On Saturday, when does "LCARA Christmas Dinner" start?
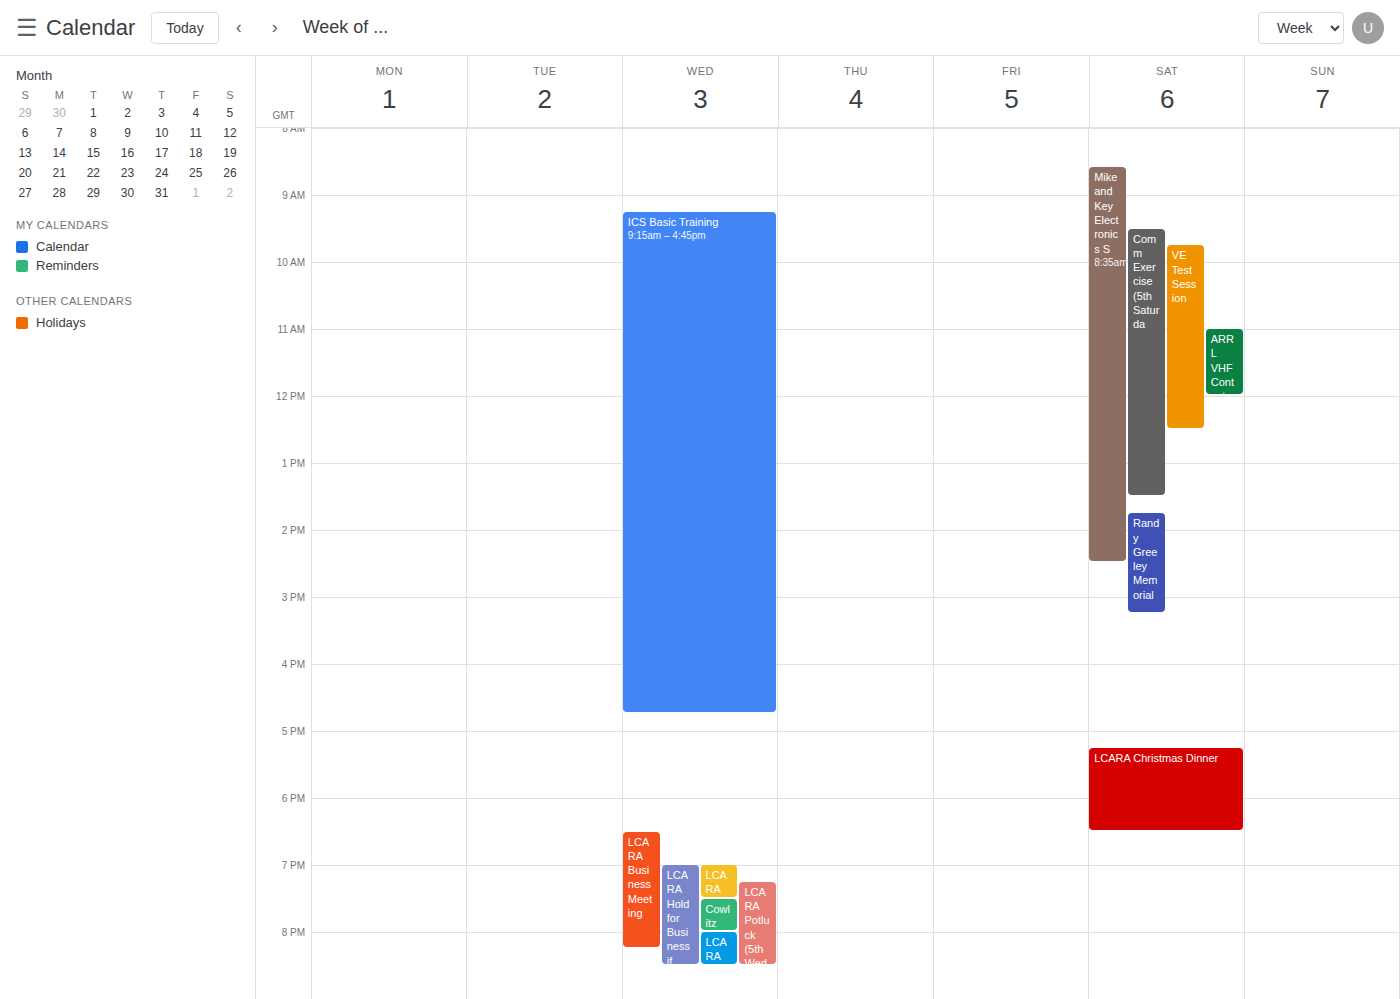
5:15 PM